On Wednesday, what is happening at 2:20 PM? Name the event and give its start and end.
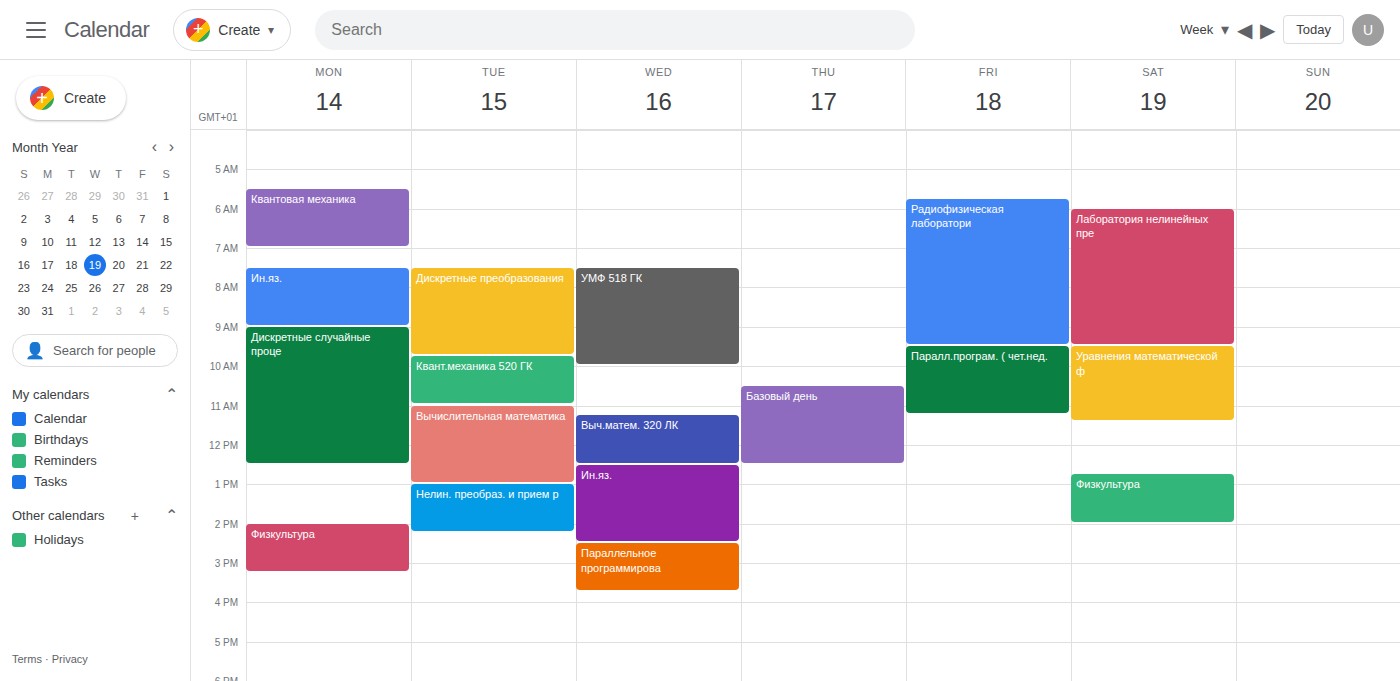
"Ин.яз.", 12:30 PM to 2:30 PM